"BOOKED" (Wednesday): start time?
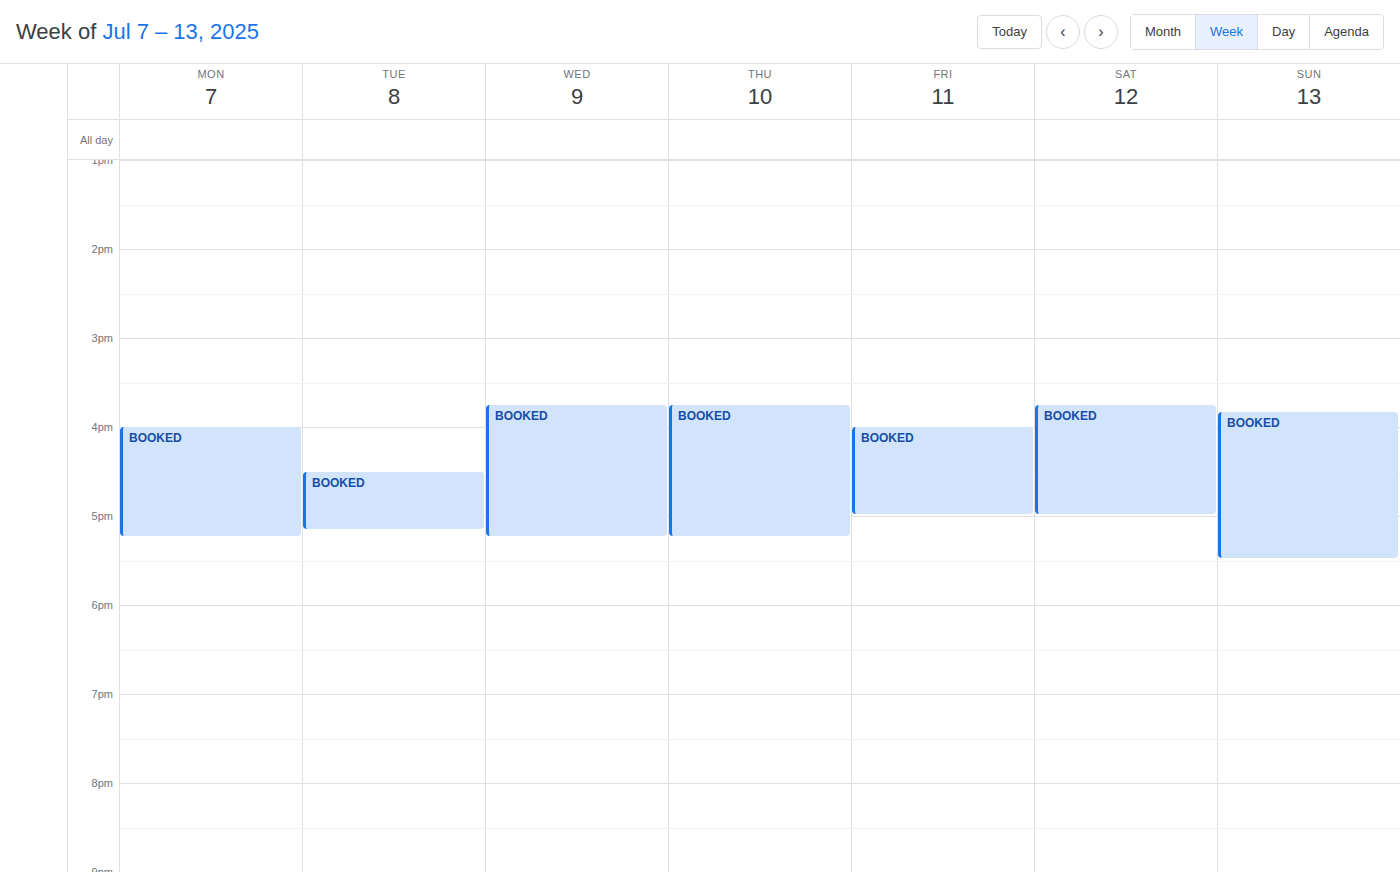
3:45 PM